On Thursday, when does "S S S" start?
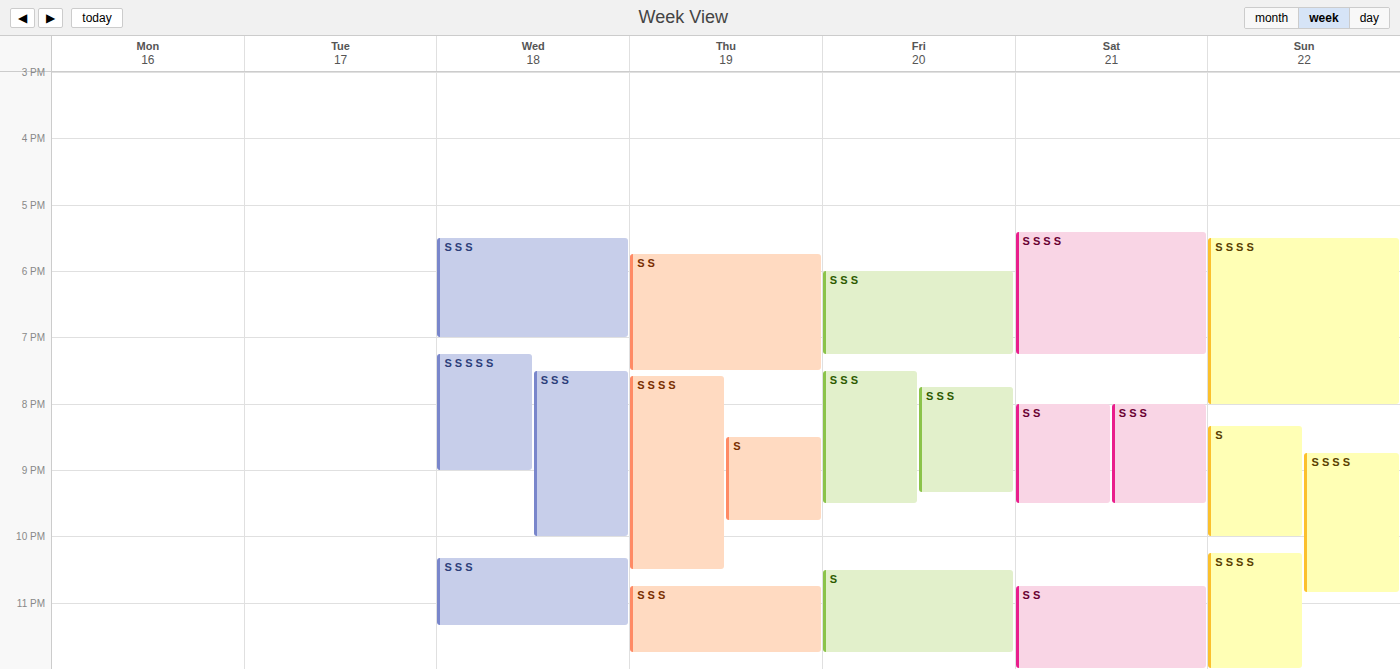
10:45 PM